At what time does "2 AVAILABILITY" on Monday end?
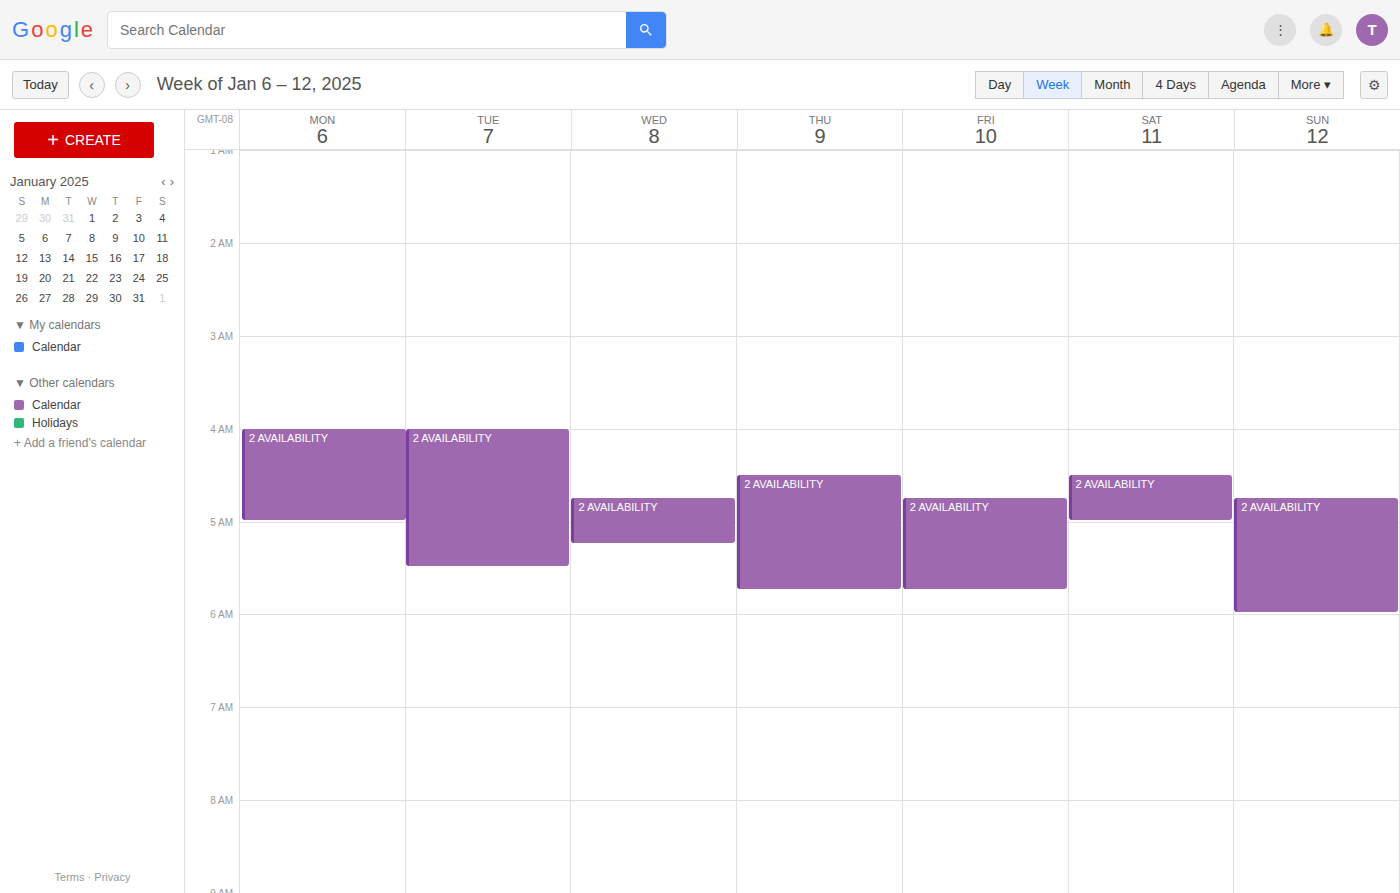
5:00 AM